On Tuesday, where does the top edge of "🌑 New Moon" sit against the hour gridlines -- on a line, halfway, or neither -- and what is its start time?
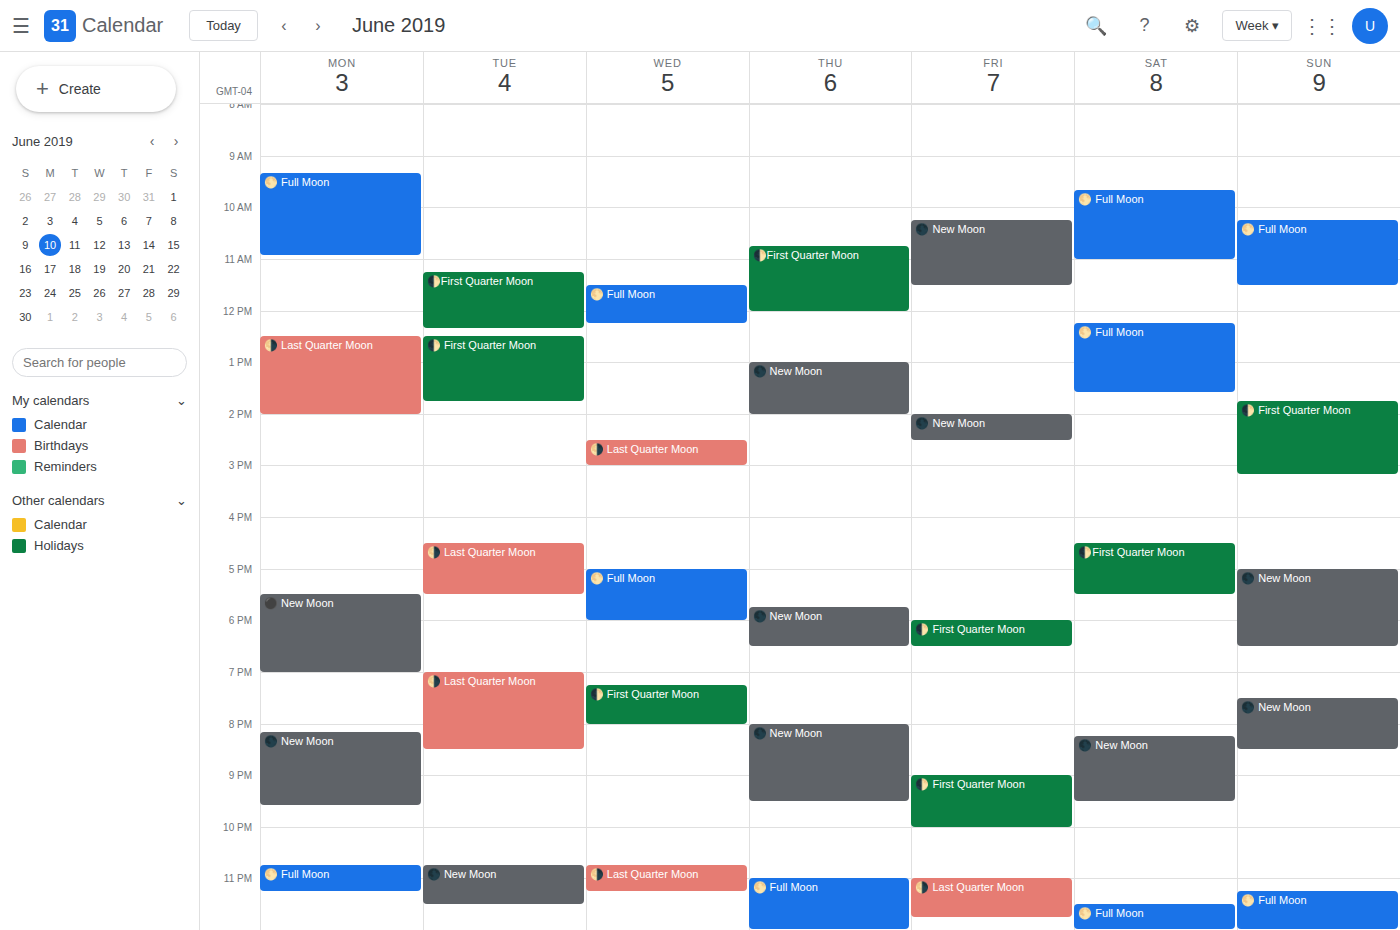
10:45 PM -- neither: three quarters of the way from the 10 PM line to the 11 PM line.